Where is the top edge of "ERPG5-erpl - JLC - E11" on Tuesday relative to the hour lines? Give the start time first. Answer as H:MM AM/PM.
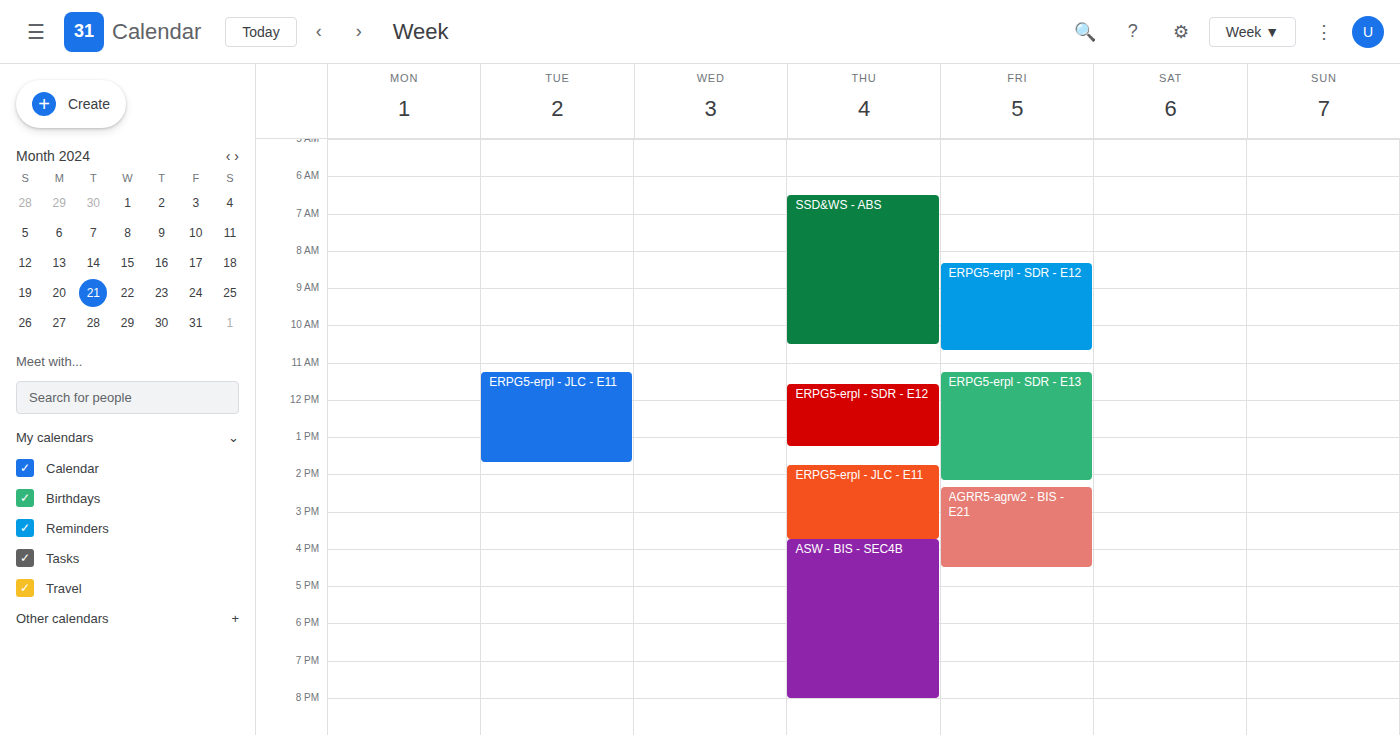
11:15 AM -- neither: a quarter of the way from the 11 AM line to the 12 PM line.